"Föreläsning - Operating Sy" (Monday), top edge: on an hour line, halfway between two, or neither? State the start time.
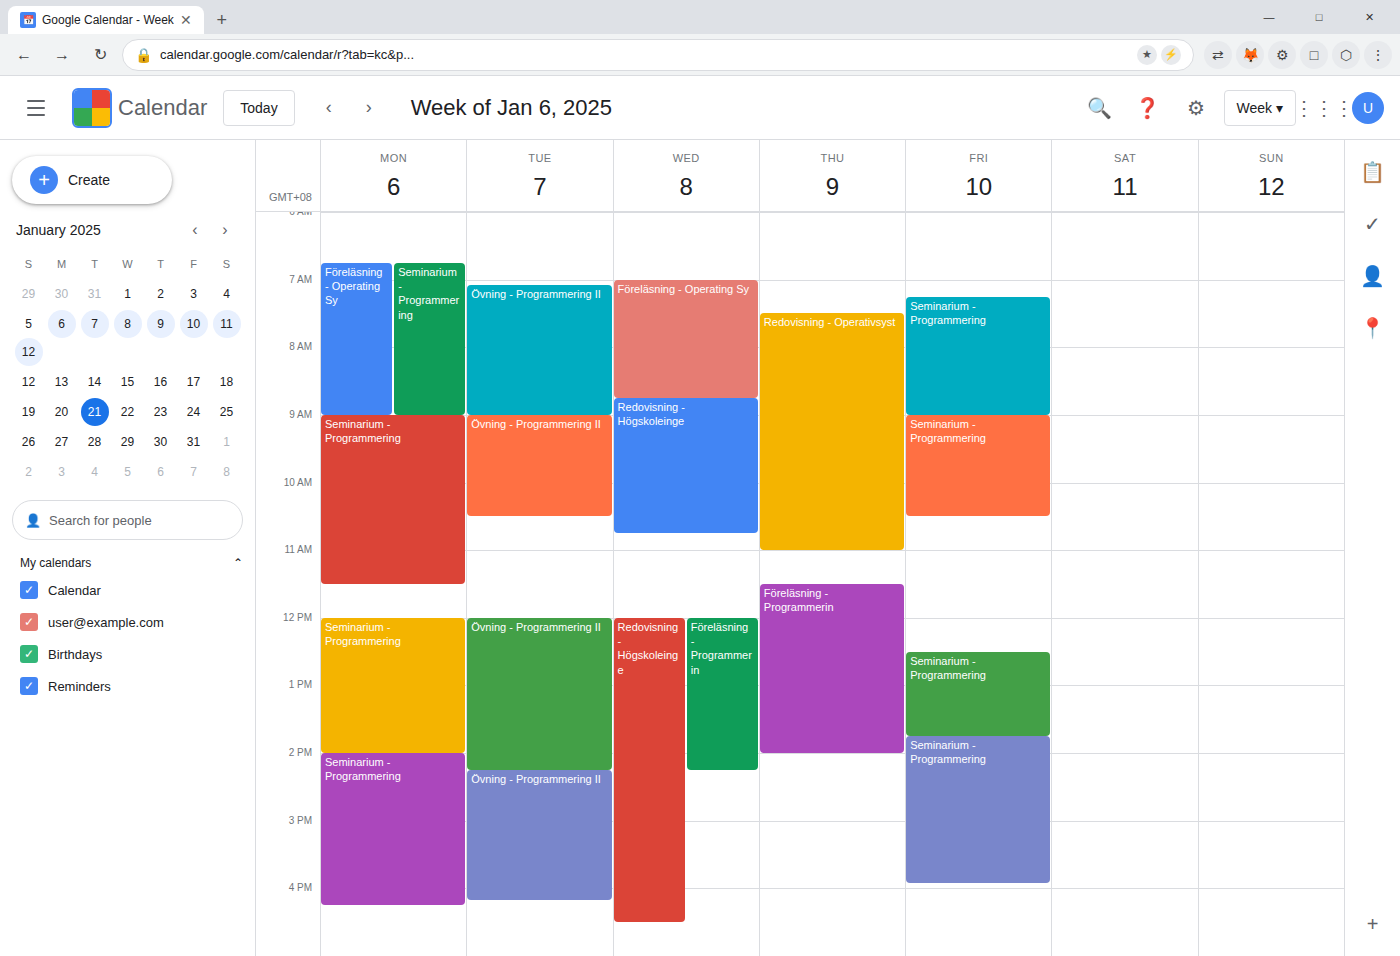
6:45 AM -- neither: three quarters of the way from the 6 AM line to the 7 AM line.